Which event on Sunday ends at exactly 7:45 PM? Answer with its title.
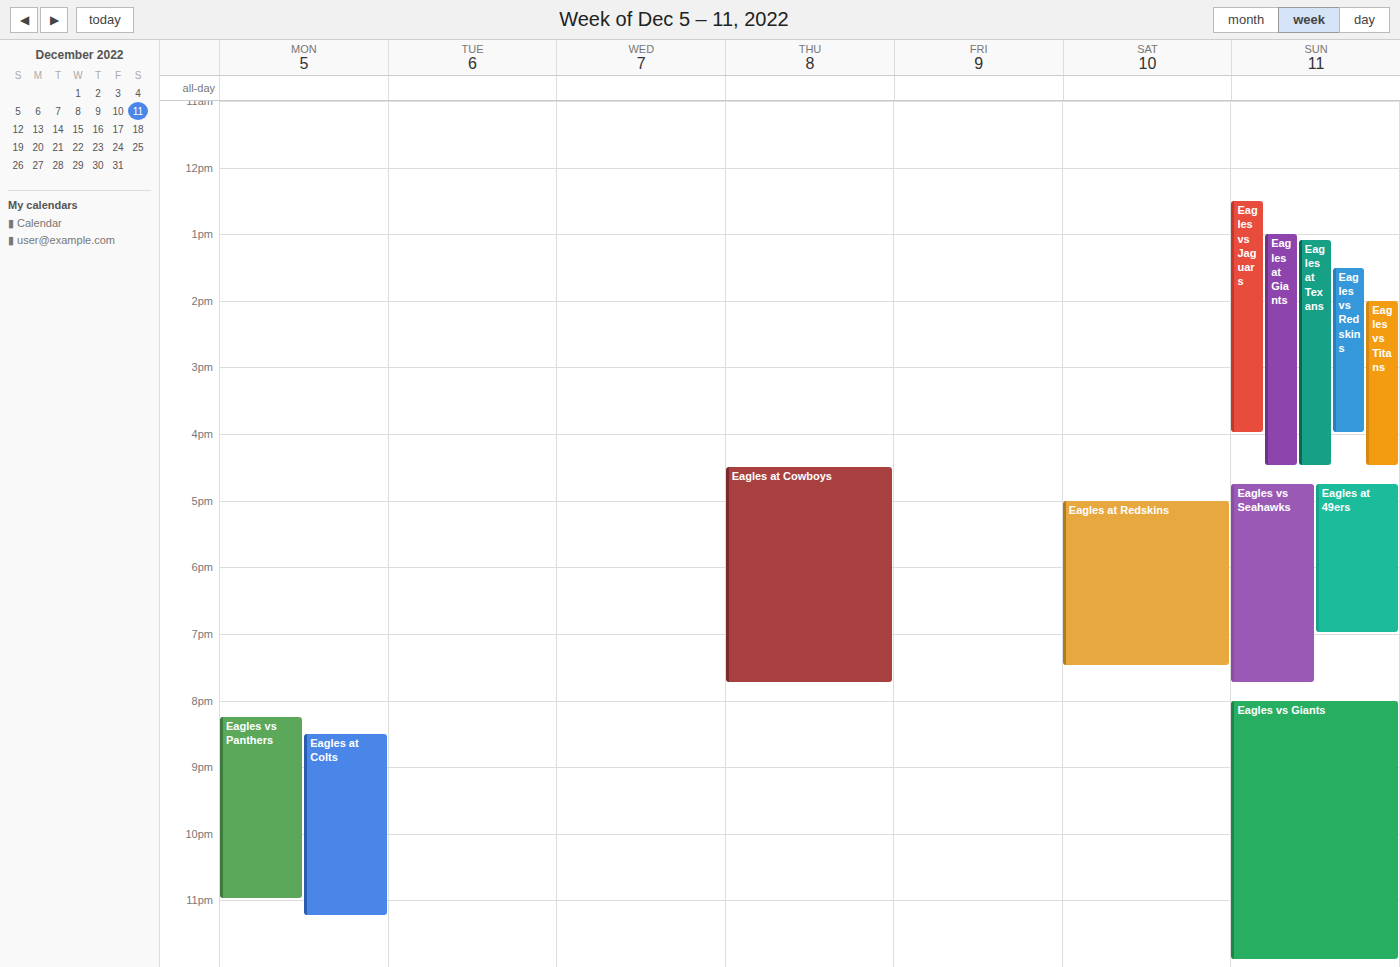
"Eagles vs Seahawks"